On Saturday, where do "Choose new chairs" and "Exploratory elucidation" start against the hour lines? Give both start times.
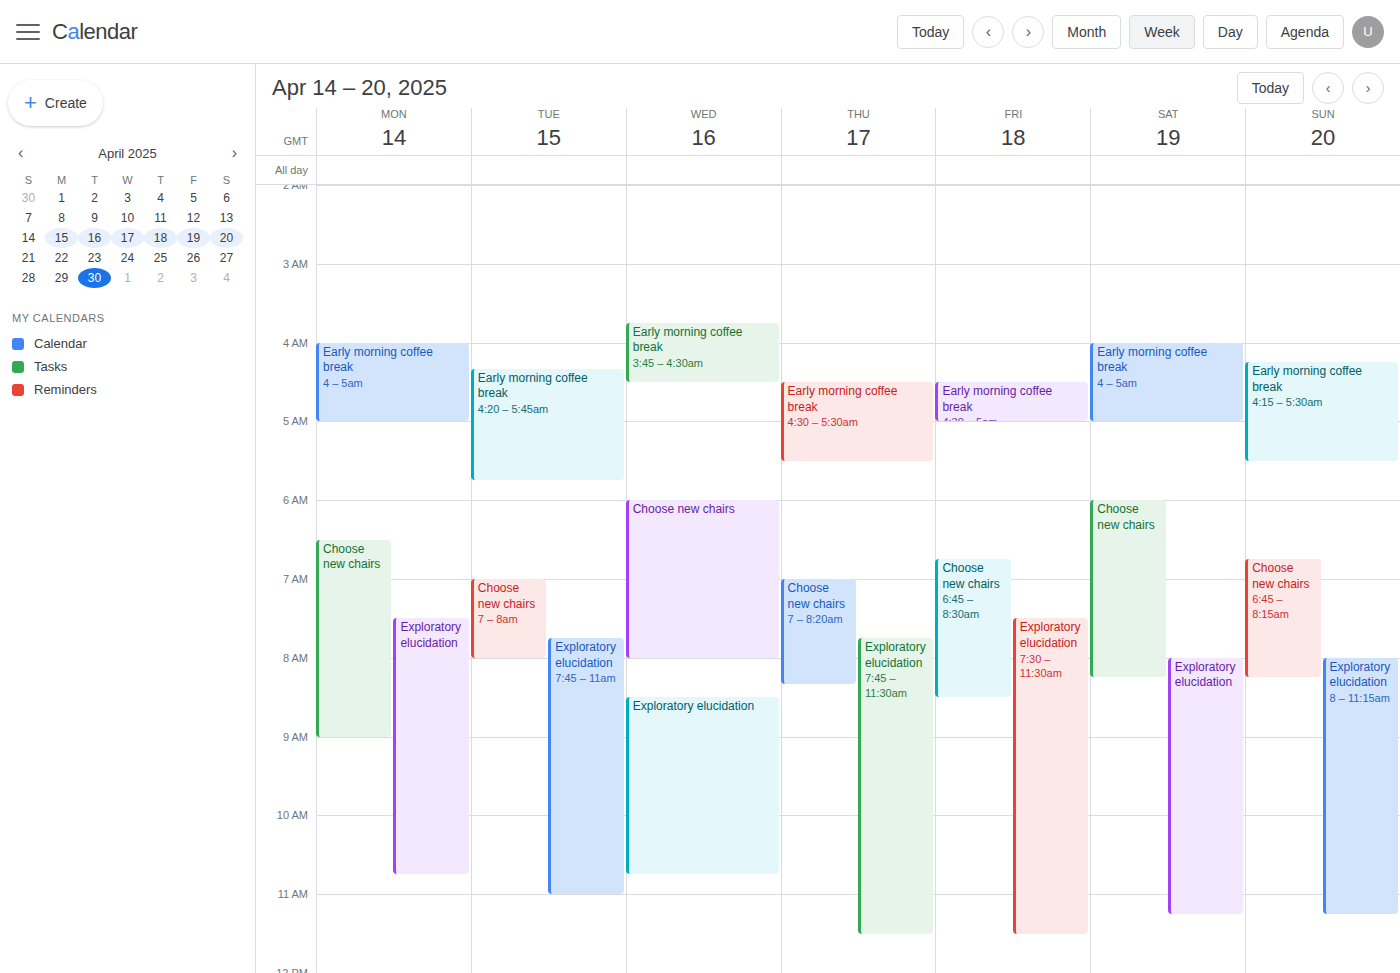
"Choose new chairs": 6:00 AM, exactly on the 6 AM line. "Exploratory elucidation": 8:00 AM, exactly on the 8 AM line.